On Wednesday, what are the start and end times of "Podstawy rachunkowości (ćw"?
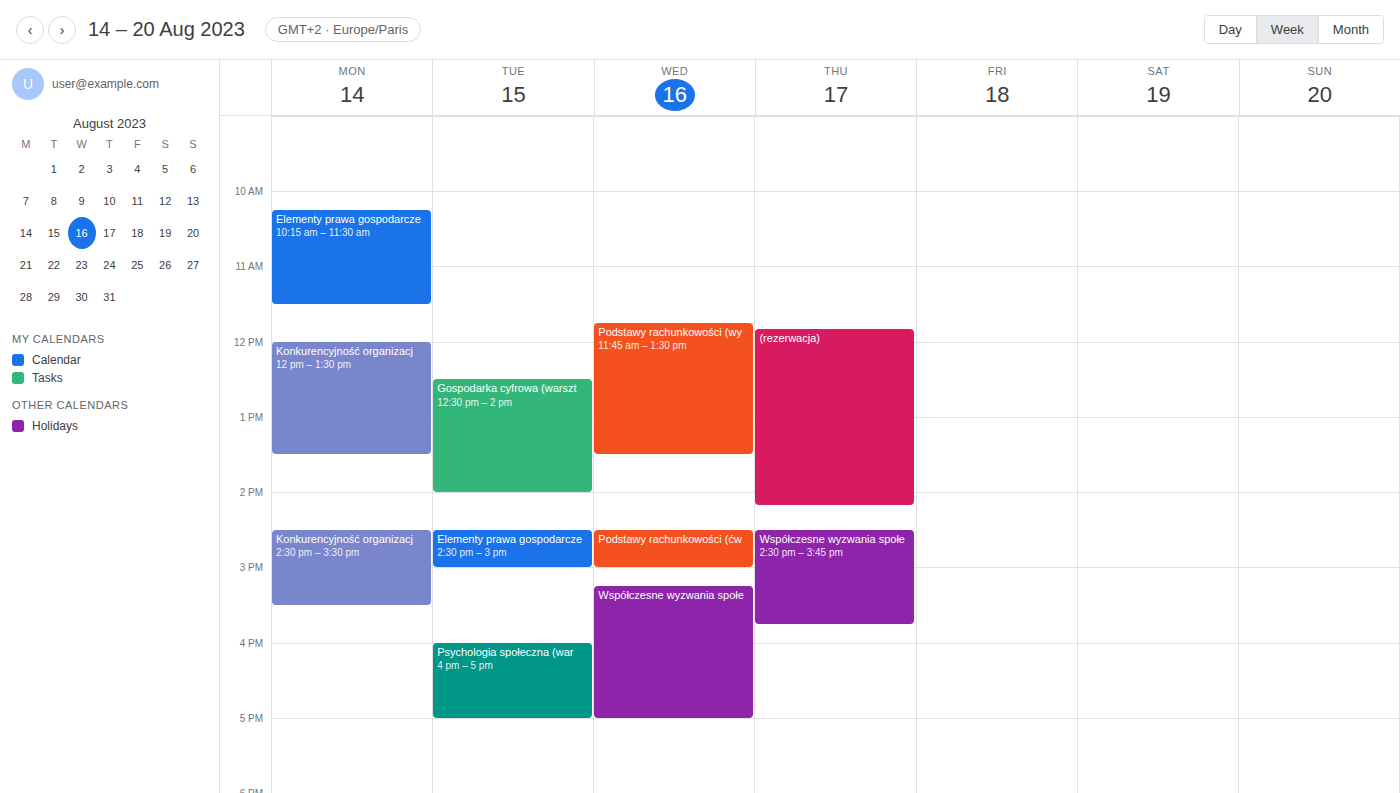
2:30 PM to 3:00 PM